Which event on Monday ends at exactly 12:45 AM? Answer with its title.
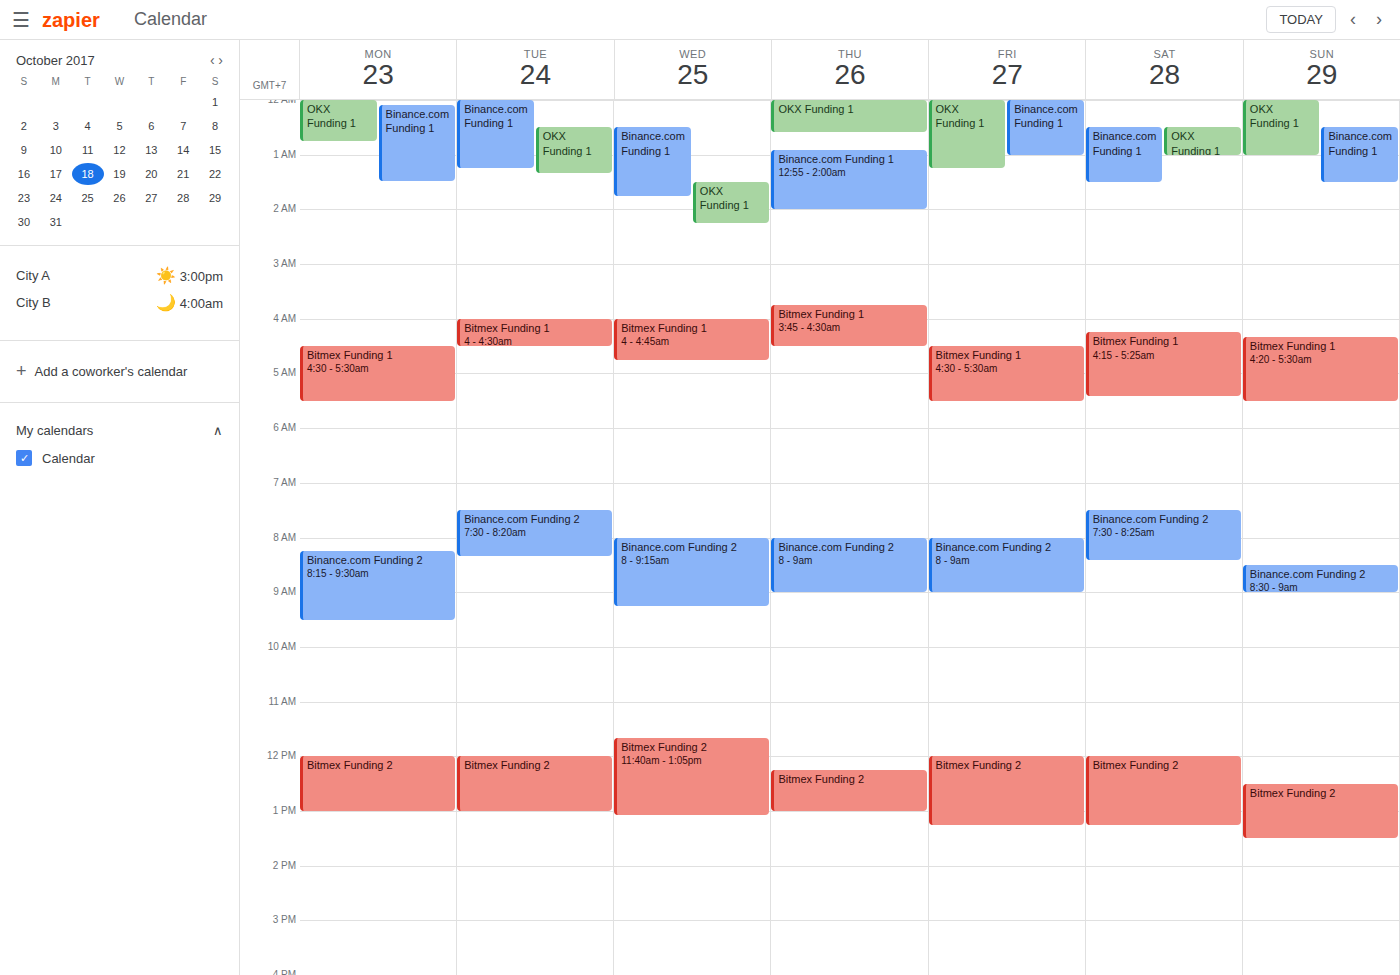
"OKX Funding 1"